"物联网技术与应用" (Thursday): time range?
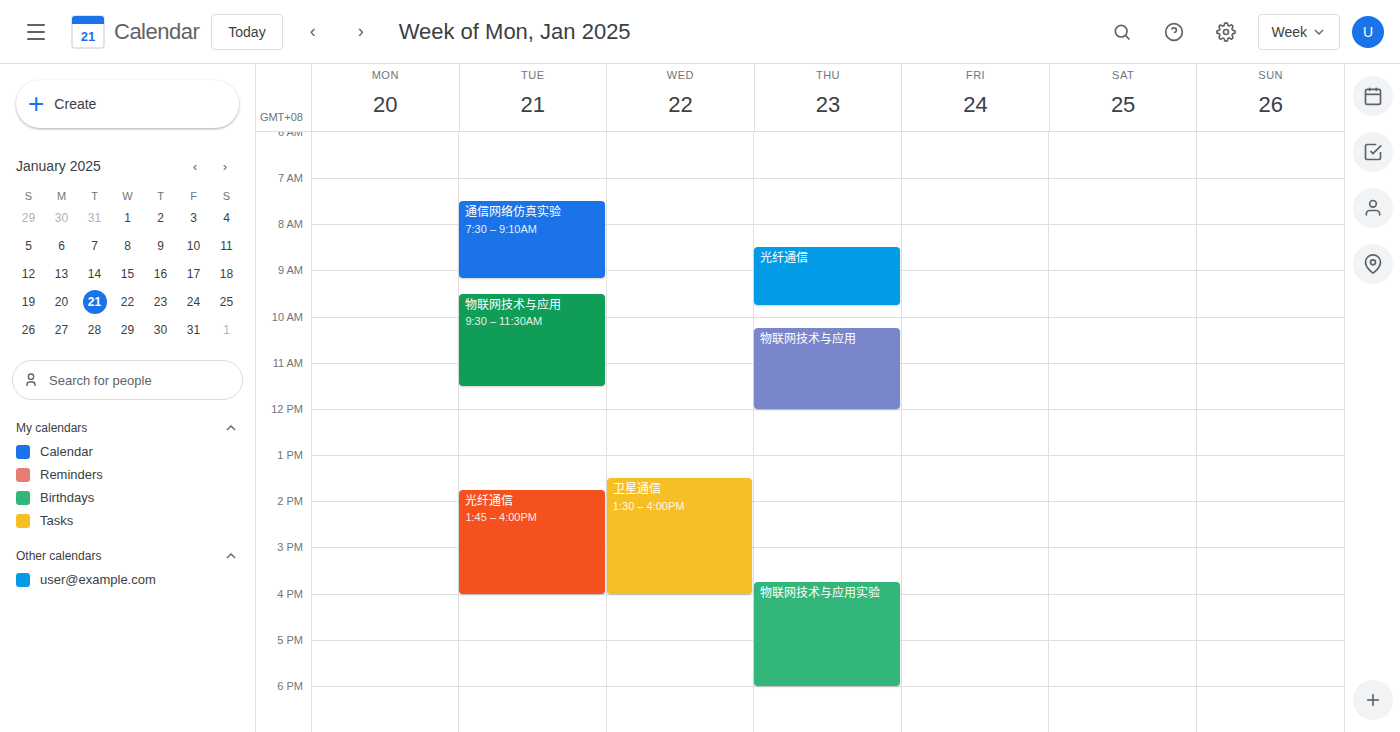
10:15 AM to 12:00 PM